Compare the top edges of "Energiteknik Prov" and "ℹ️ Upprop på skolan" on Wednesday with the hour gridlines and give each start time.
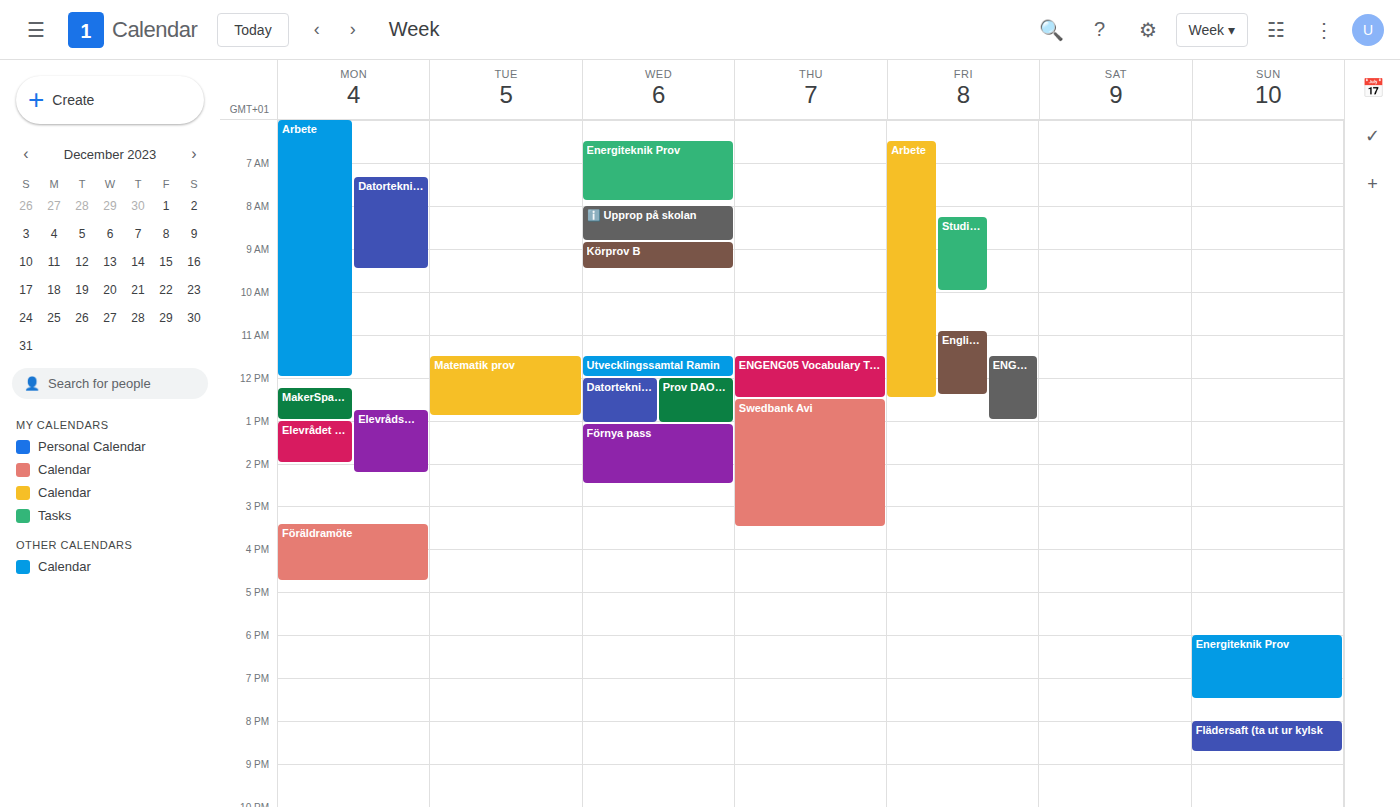
"Energiteknik Prov": 6:30 AM, halfway between the 6 AM and 7 AM lines. "ℹ️ Upprop på skolan": 8:00 AM, exactly on the 8 AM line.